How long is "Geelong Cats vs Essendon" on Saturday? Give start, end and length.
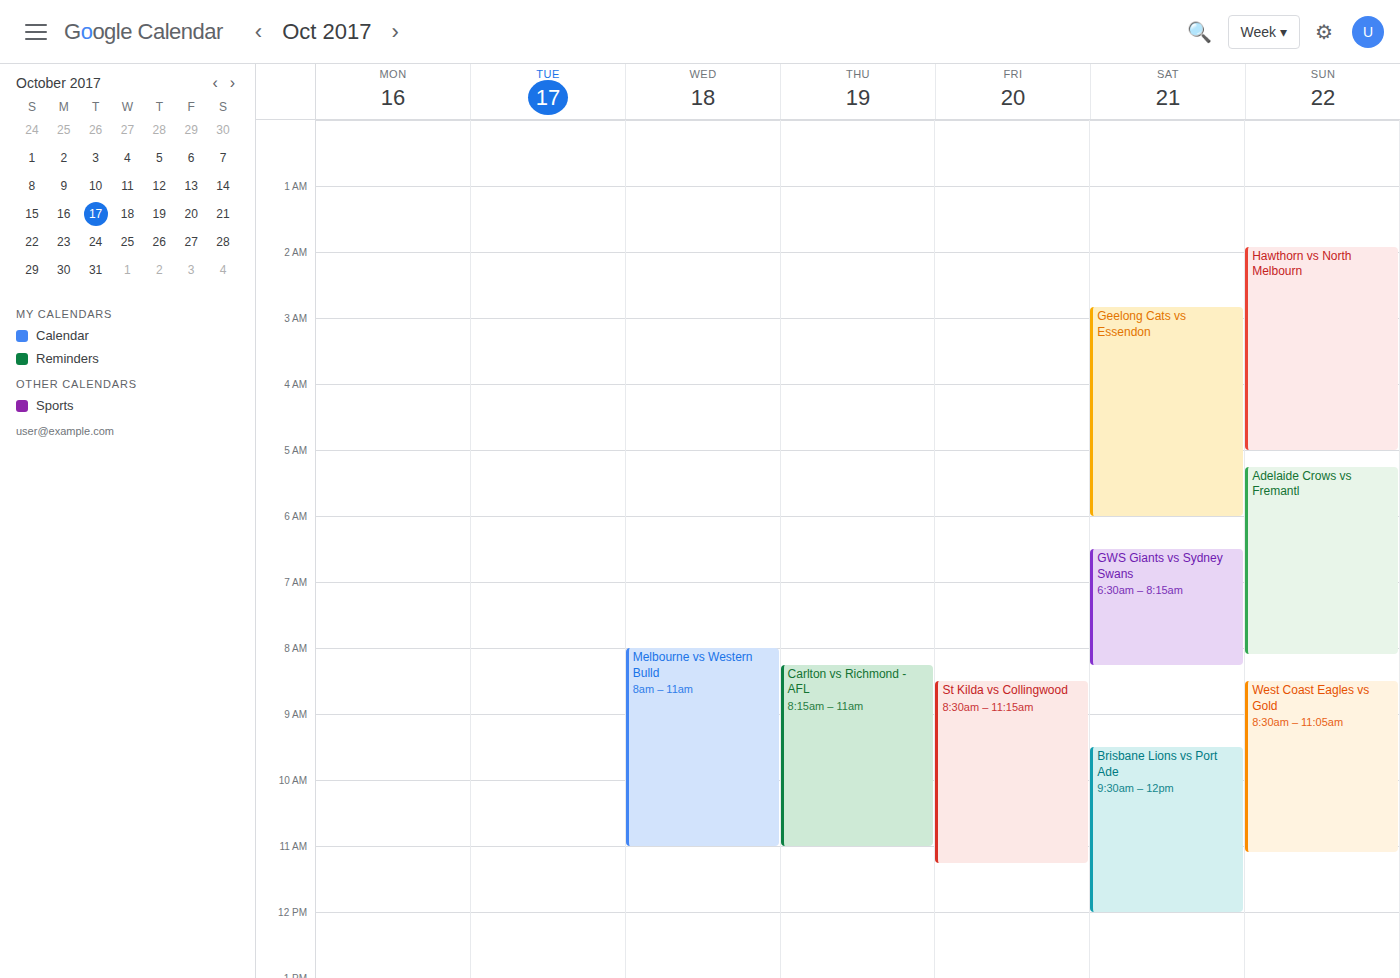
2:50 AM to 6:00 AM, 3 hours 10 minutes